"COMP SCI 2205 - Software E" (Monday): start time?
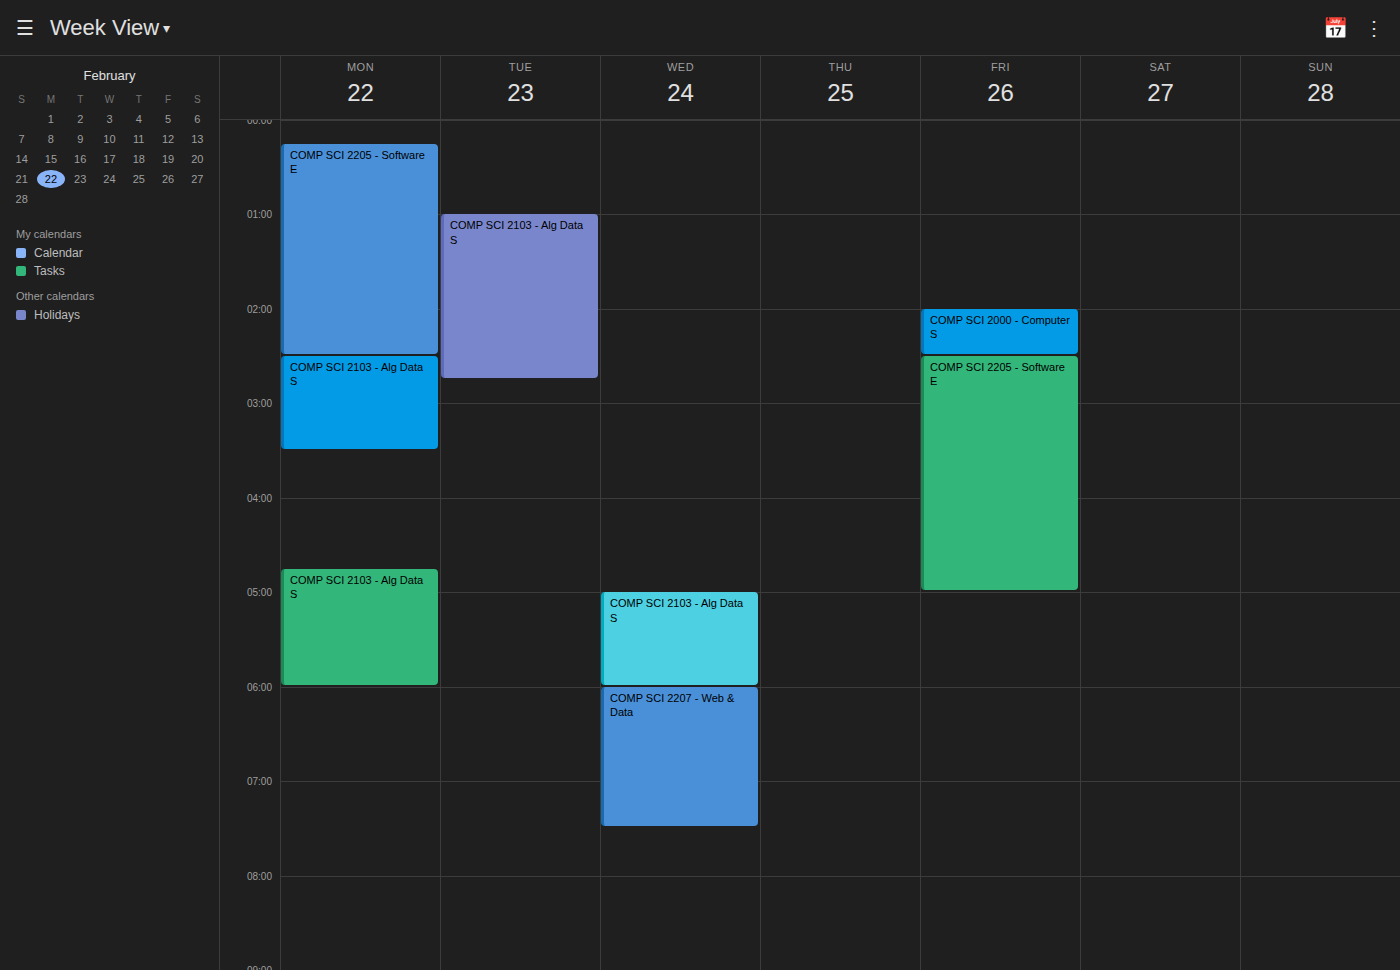
12:15 AM